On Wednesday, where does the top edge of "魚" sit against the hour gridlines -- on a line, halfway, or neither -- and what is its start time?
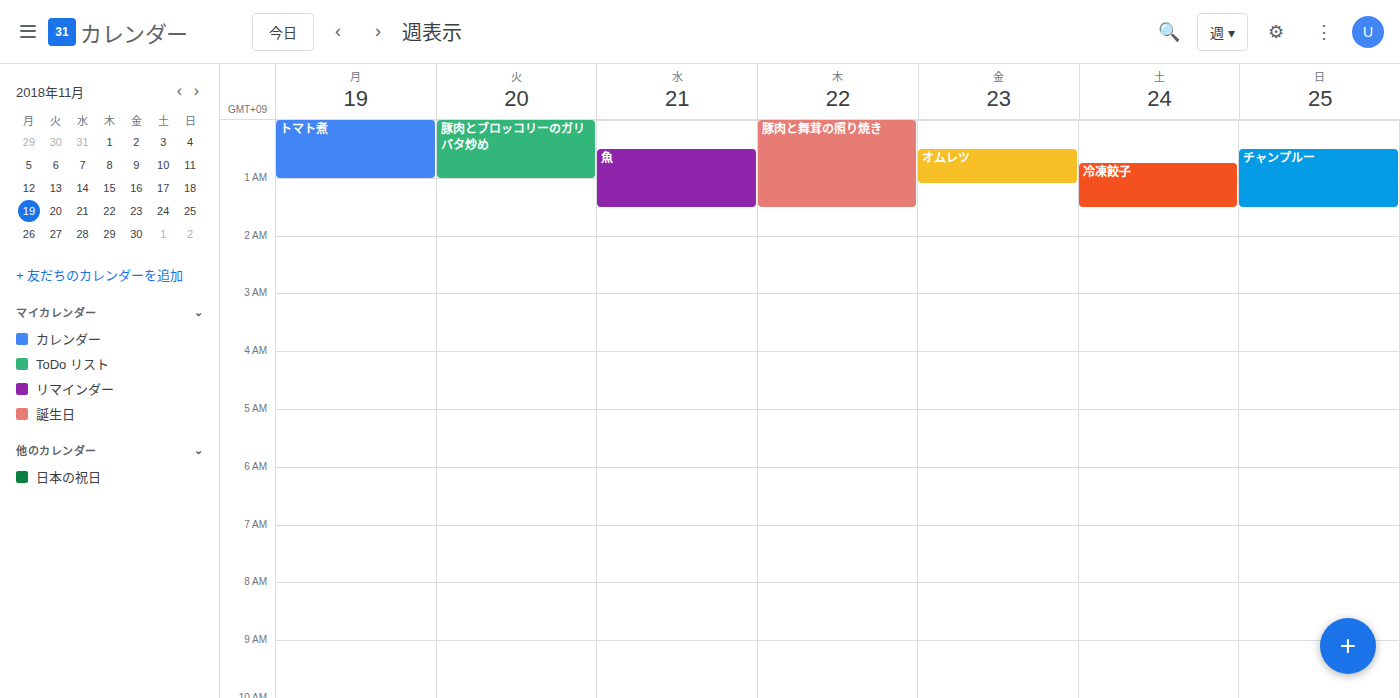
12:30 AM -- halfway between the 12 AM and 1 AM lines.